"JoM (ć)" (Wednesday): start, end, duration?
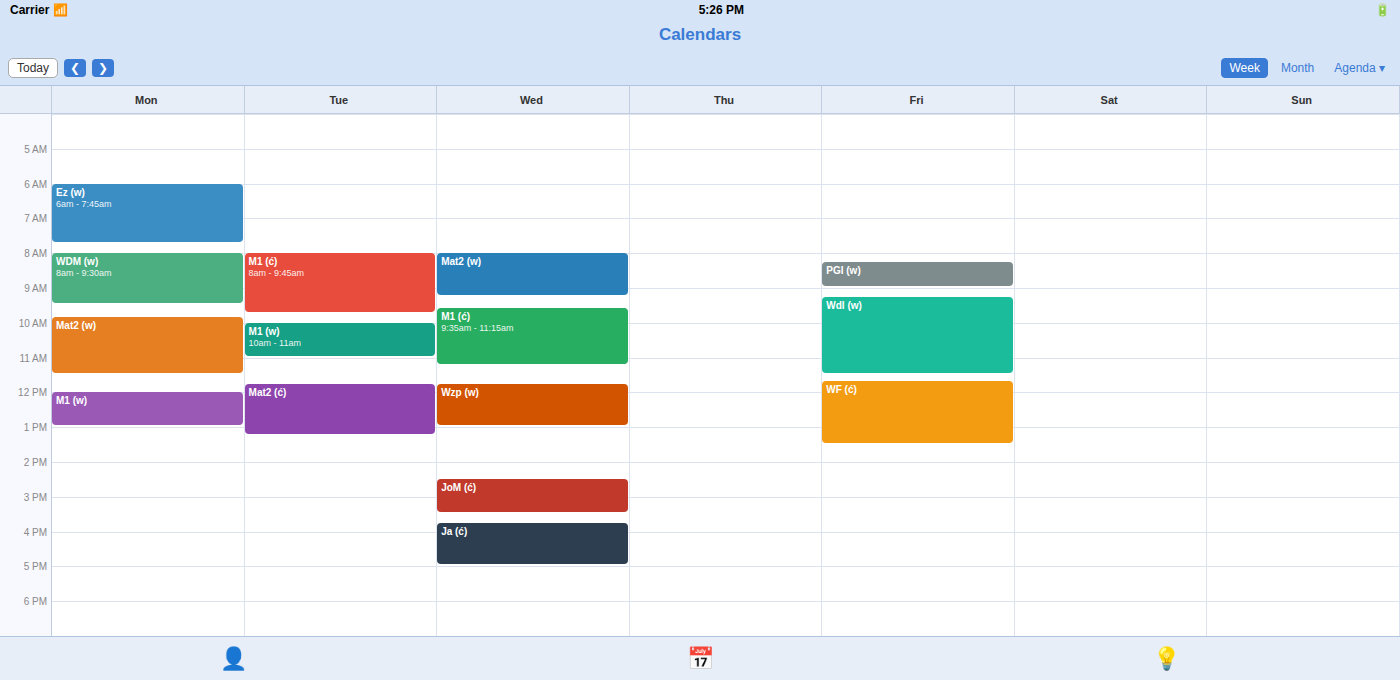
14:30 to 15:30, 1 hour